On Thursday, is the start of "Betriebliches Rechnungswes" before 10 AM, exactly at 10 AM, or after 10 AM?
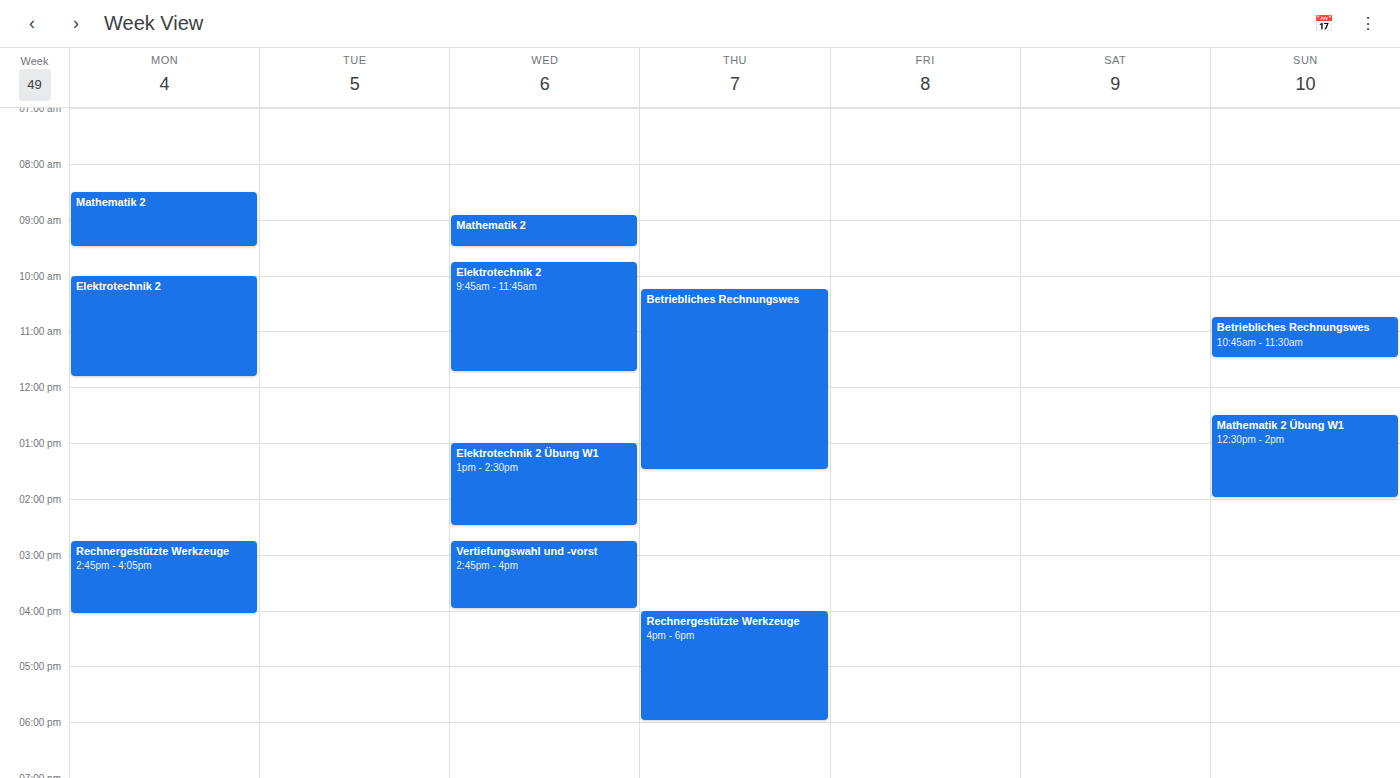
10:15 AM -- after 10 AM, 15 minutes below the 10 AM line.